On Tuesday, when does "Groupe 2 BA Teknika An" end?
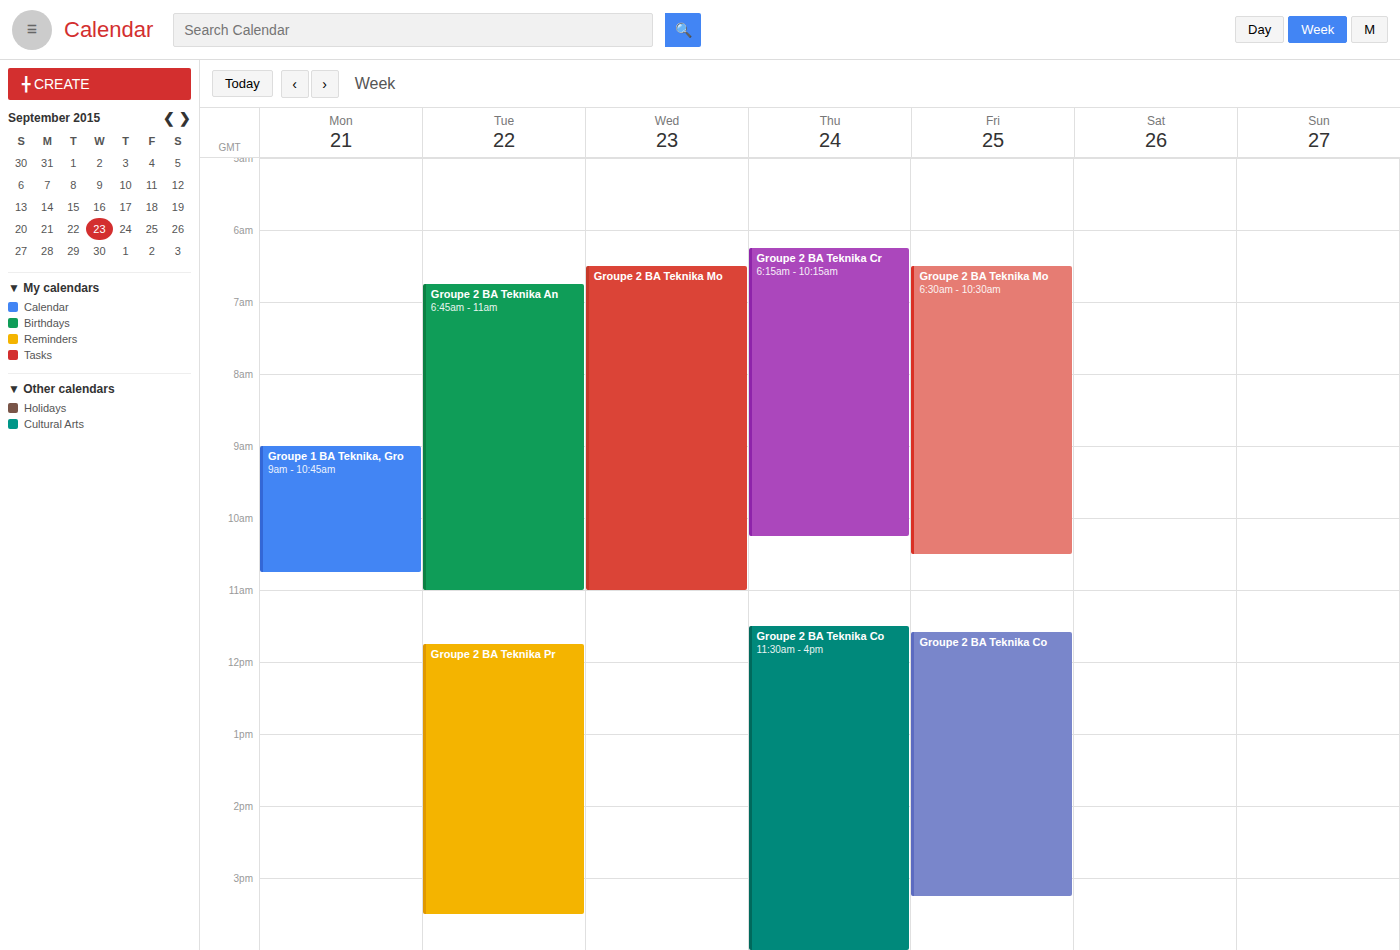
11:00 AM